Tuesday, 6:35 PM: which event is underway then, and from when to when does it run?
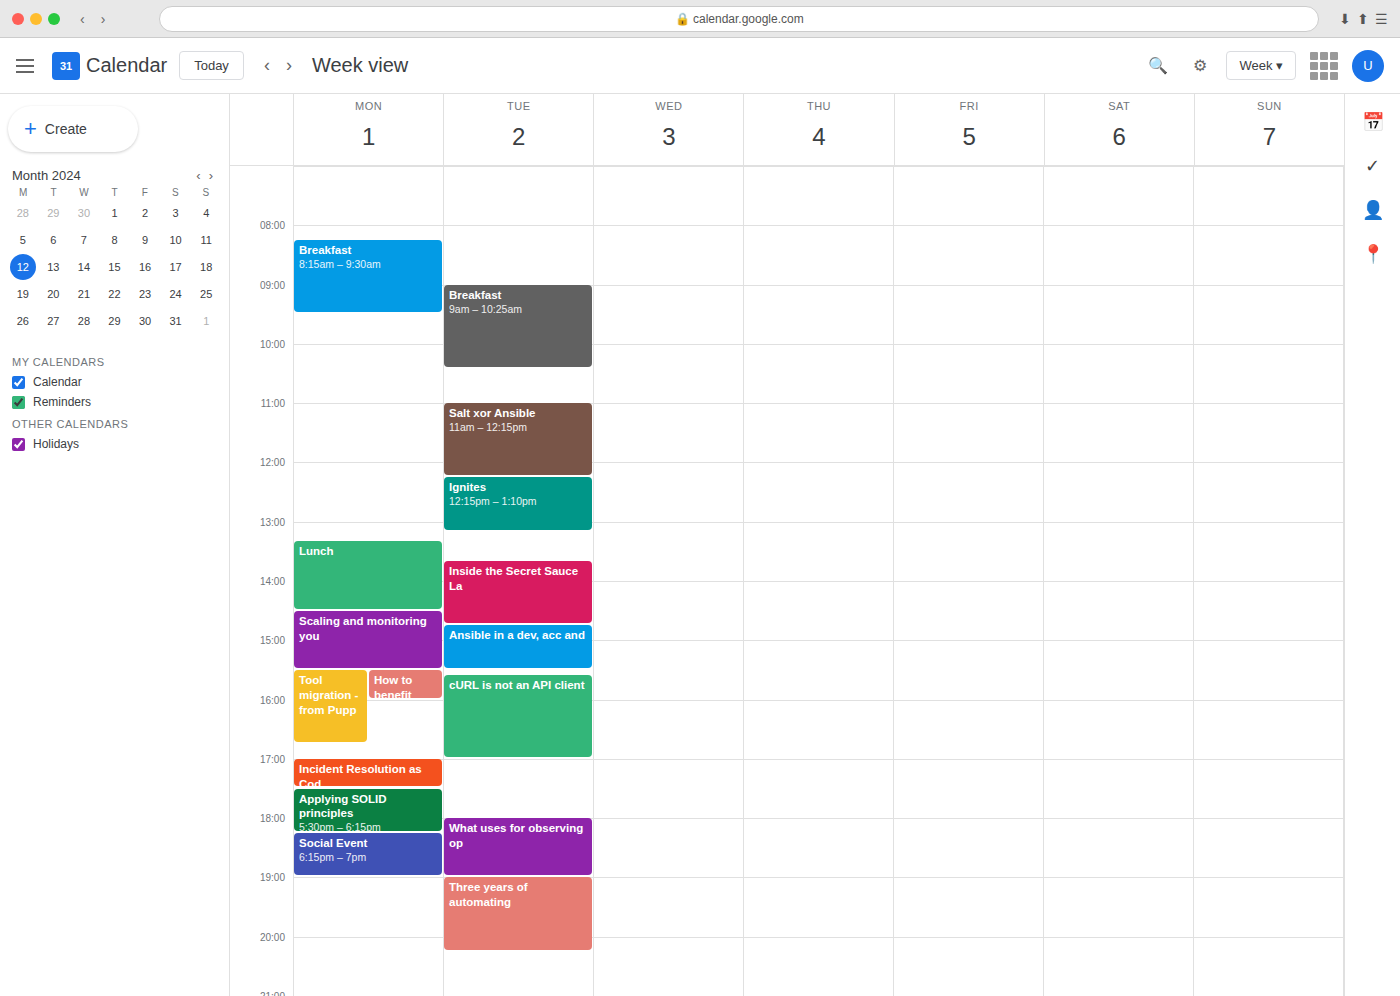
"What uses for observing op", 6:00 PM to 7:00 PM